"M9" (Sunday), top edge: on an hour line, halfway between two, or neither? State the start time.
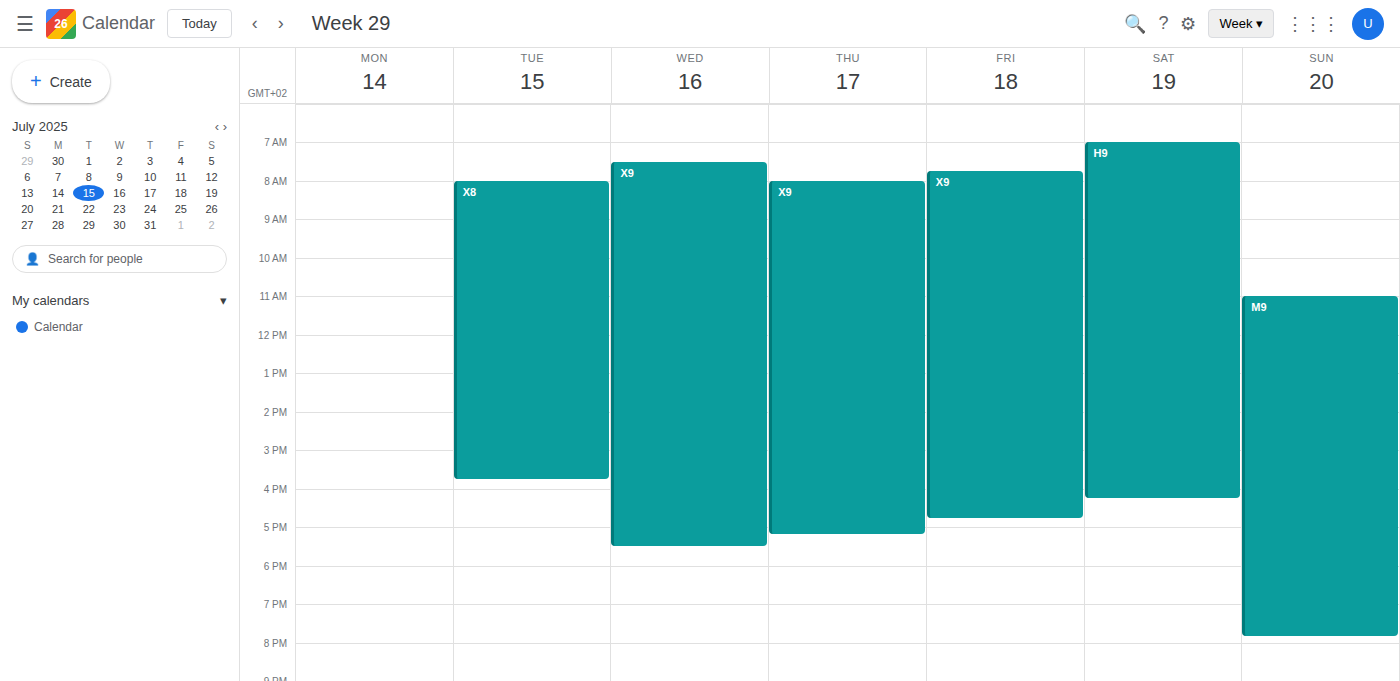
11:00 -- exactly on the 11:00 line.